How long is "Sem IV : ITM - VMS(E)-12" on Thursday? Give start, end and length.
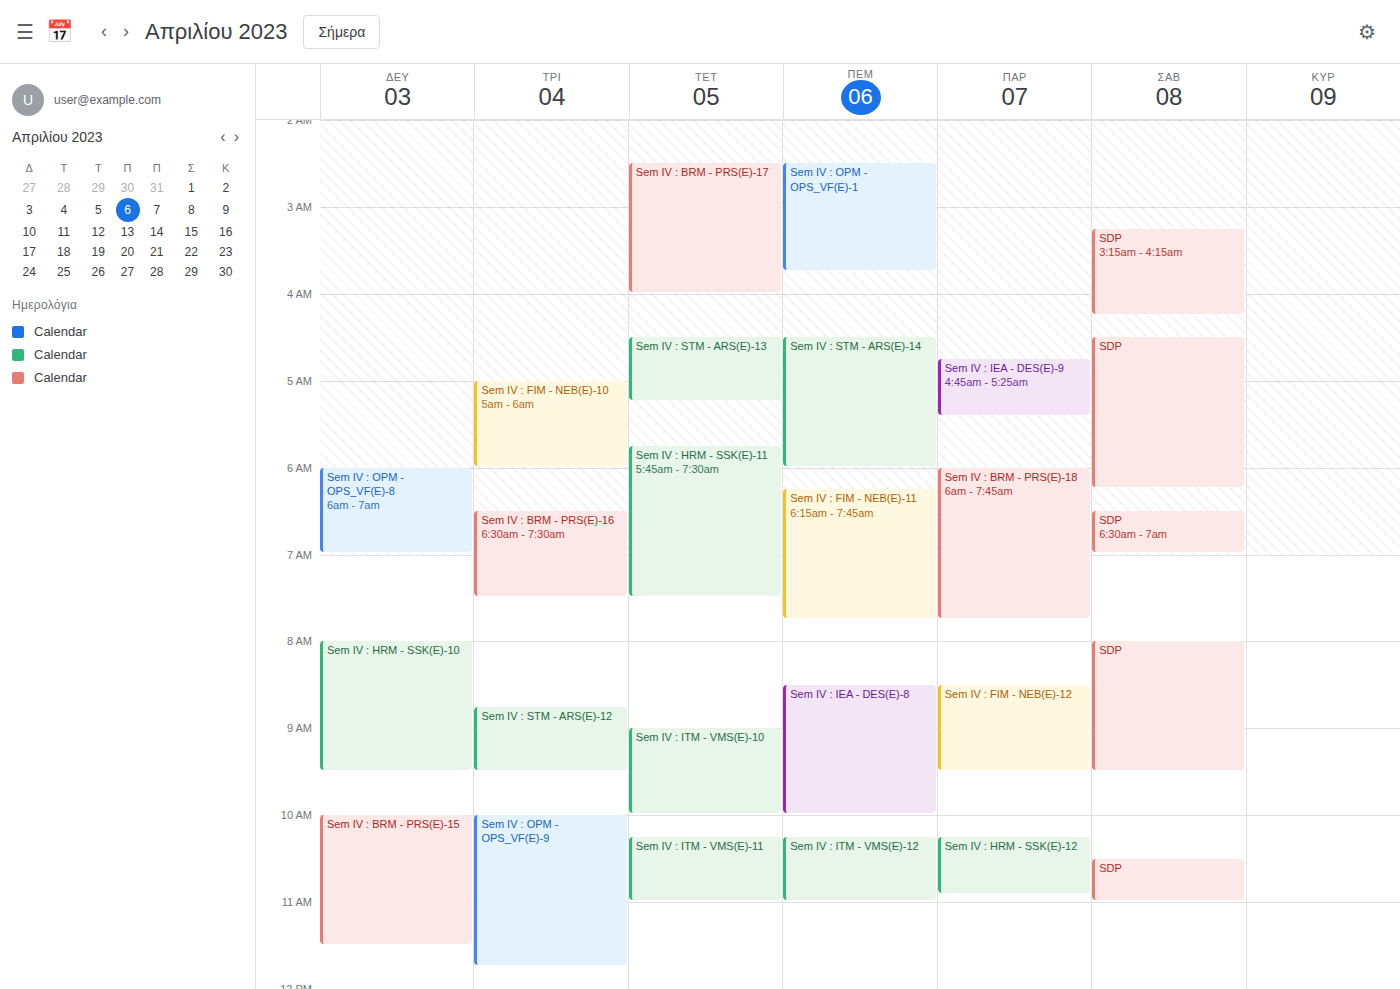
10:15 AM to 11:00 AM, 45 minutes